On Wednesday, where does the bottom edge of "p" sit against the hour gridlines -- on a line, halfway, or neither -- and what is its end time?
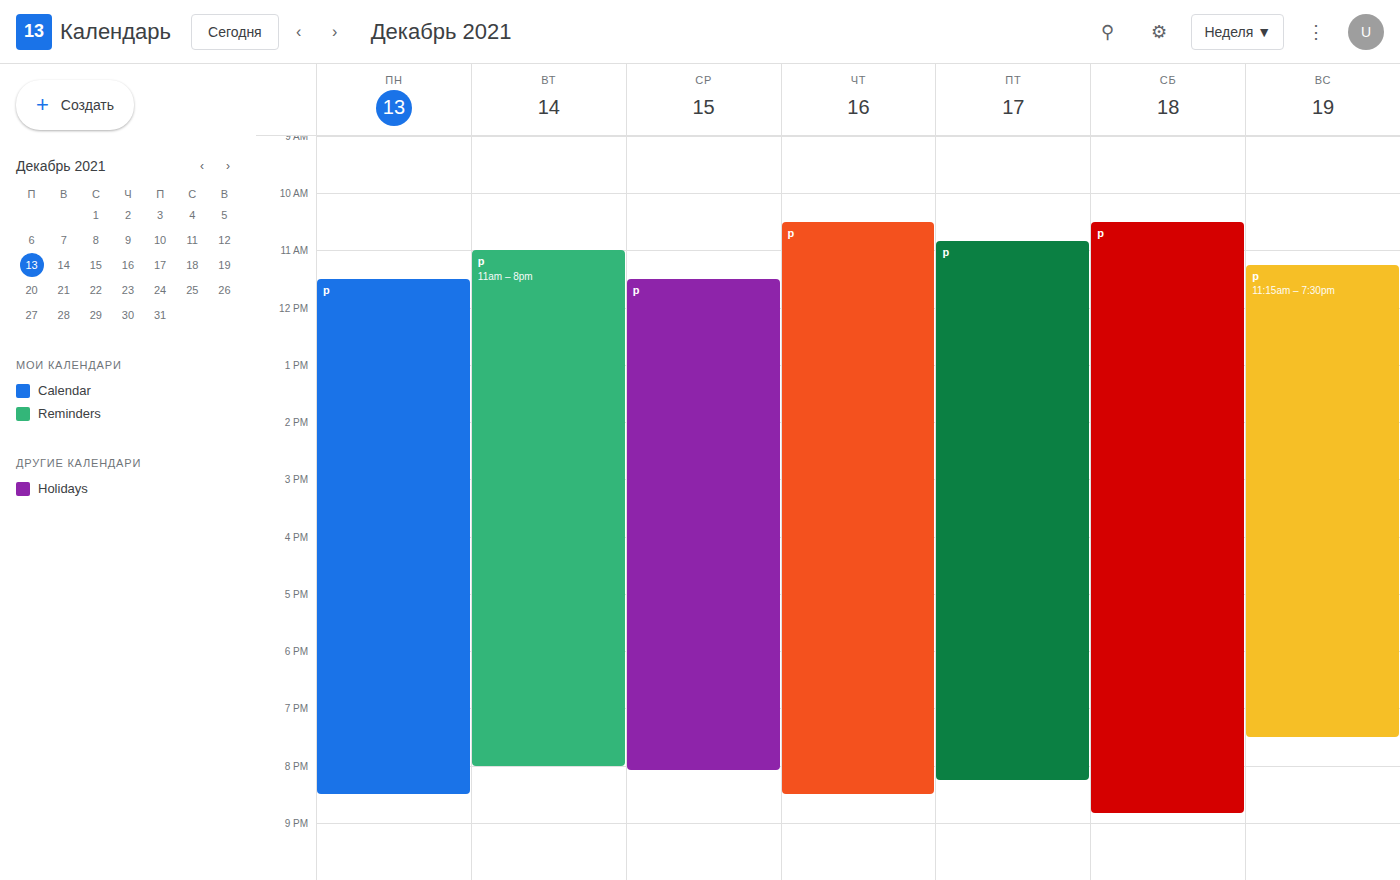
8:05 PM -- neither: 5 minutes below the 8 PM line and 55 minutes above the 9 PM line.